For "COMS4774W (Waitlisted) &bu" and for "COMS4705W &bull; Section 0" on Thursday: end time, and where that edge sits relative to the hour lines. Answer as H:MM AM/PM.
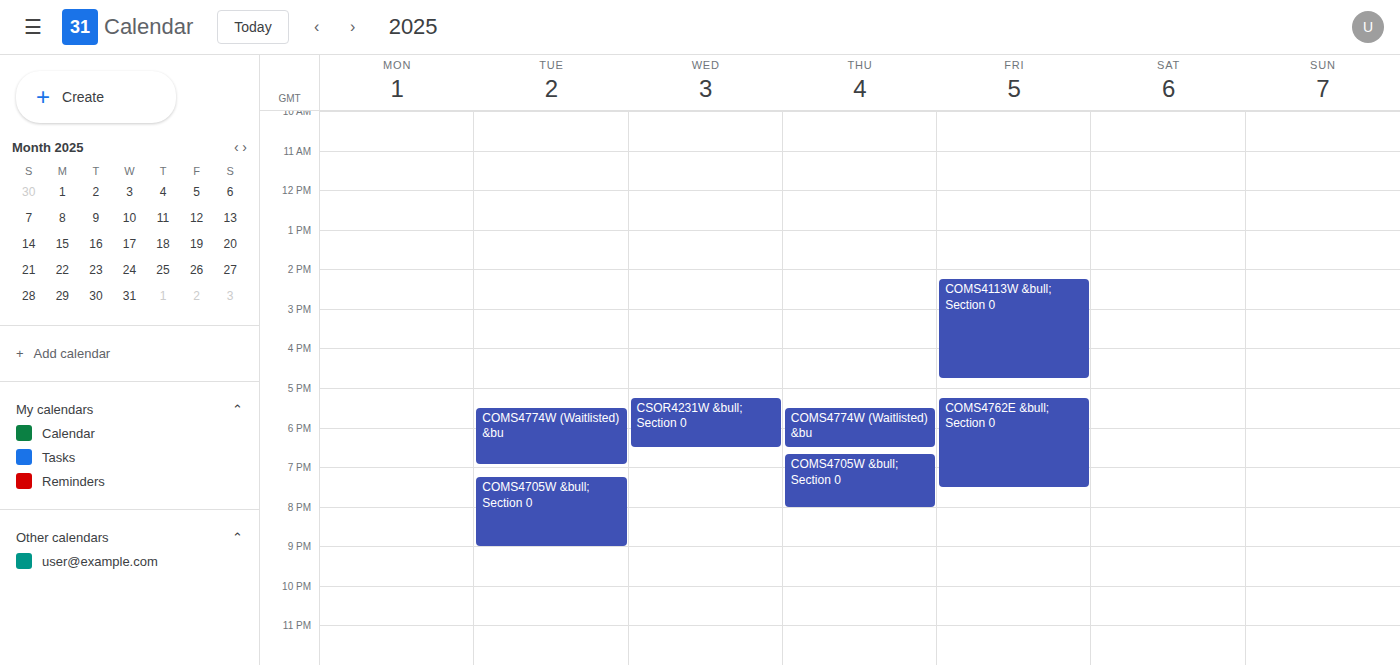
"COMS4774W (Waitlisted) &bu": 6:30 PM, halfway between the 6 PM and 7 PM lines. "COMS4705W &bull; Section 0": 8:00 PM, exactly on the 8 PM line.